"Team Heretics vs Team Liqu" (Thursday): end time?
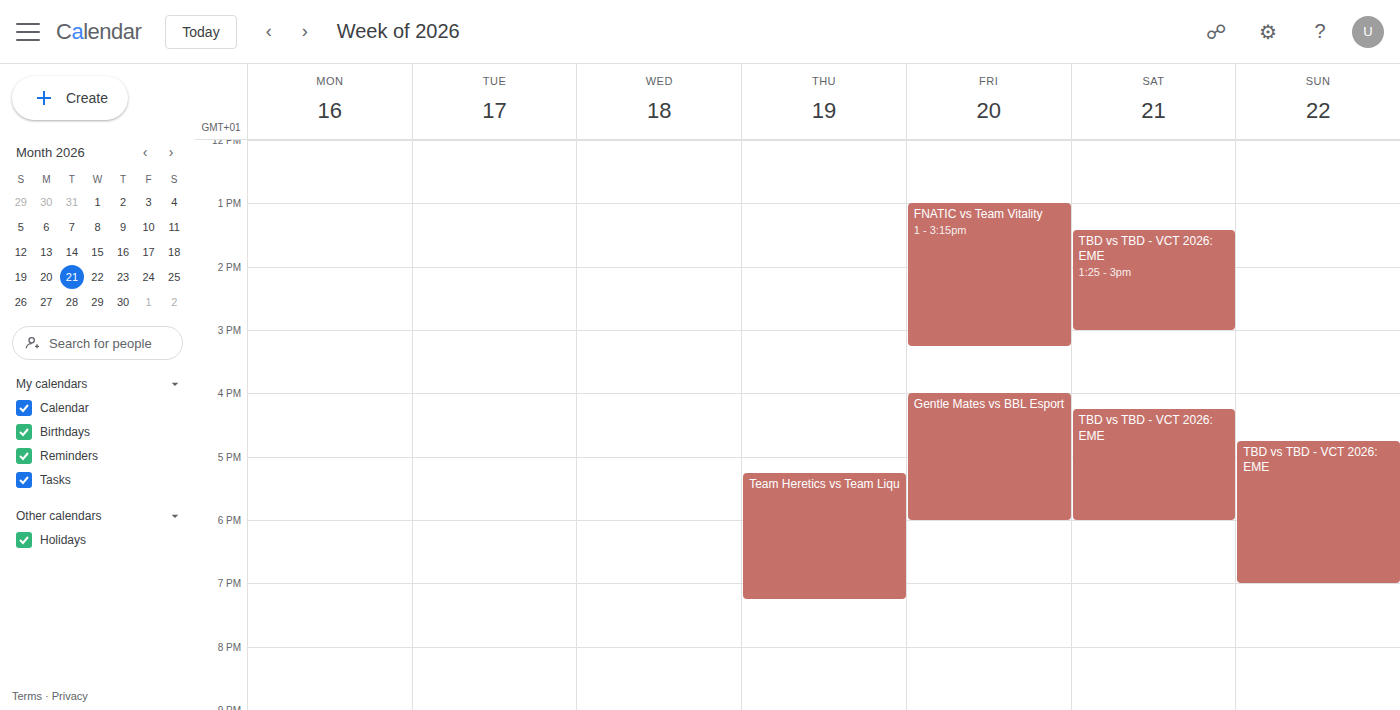
7:15 PM